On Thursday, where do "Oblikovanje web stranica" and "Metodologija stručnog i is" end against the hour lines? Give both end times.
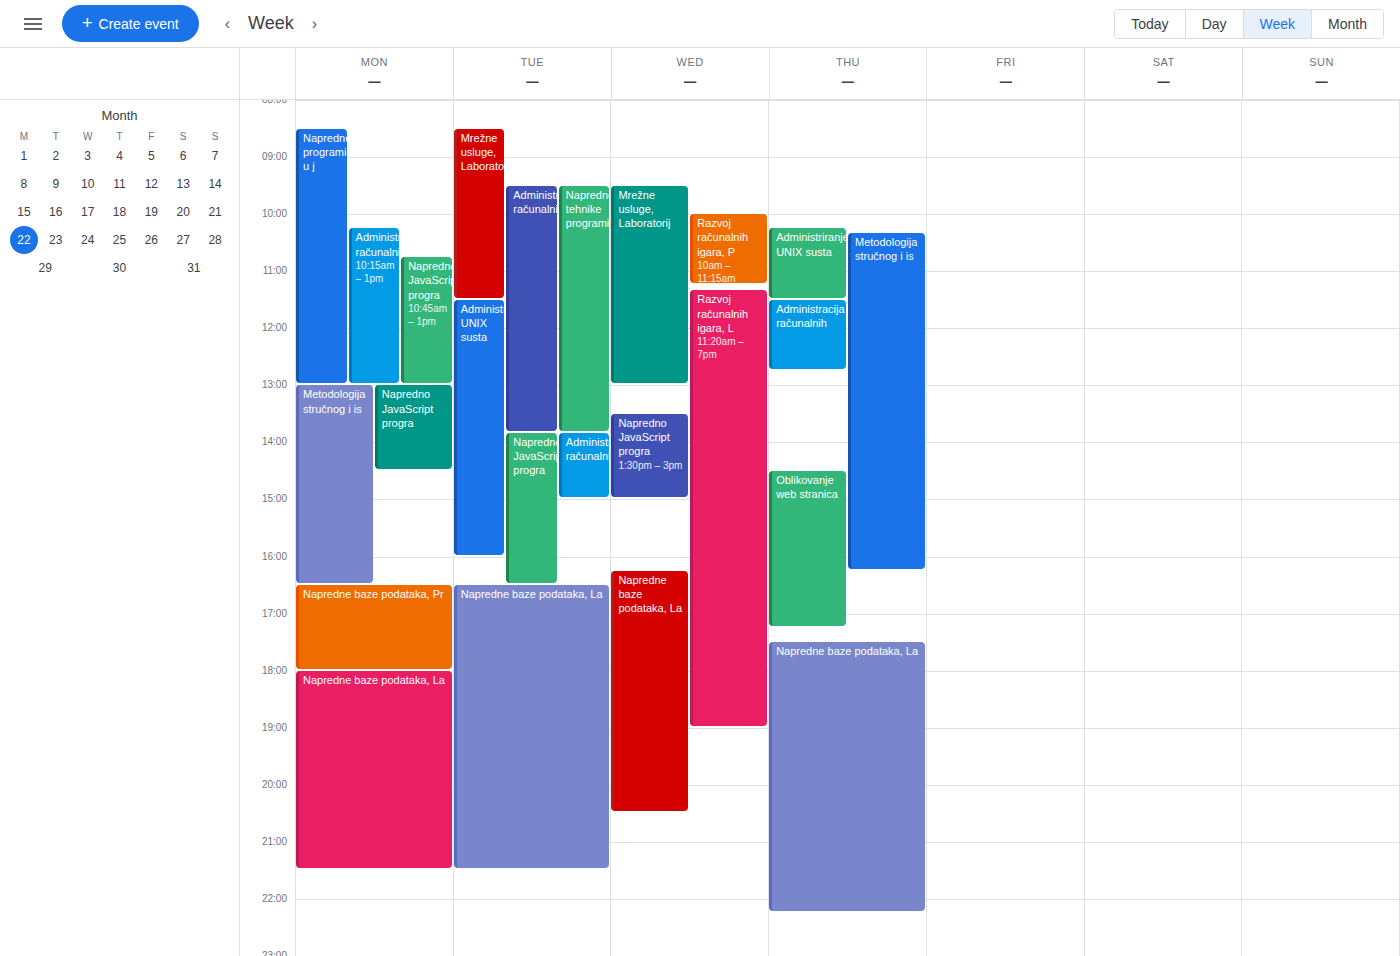
"Oblikovanje web stranica": 5:15 PM, neither: a quarter of the way from the 5 PM line to the 6 PM line. "Metodologija stručnog i is": 4:15 PM, neither: a quarter of the way from the 4 PM line to the 5 PM line.